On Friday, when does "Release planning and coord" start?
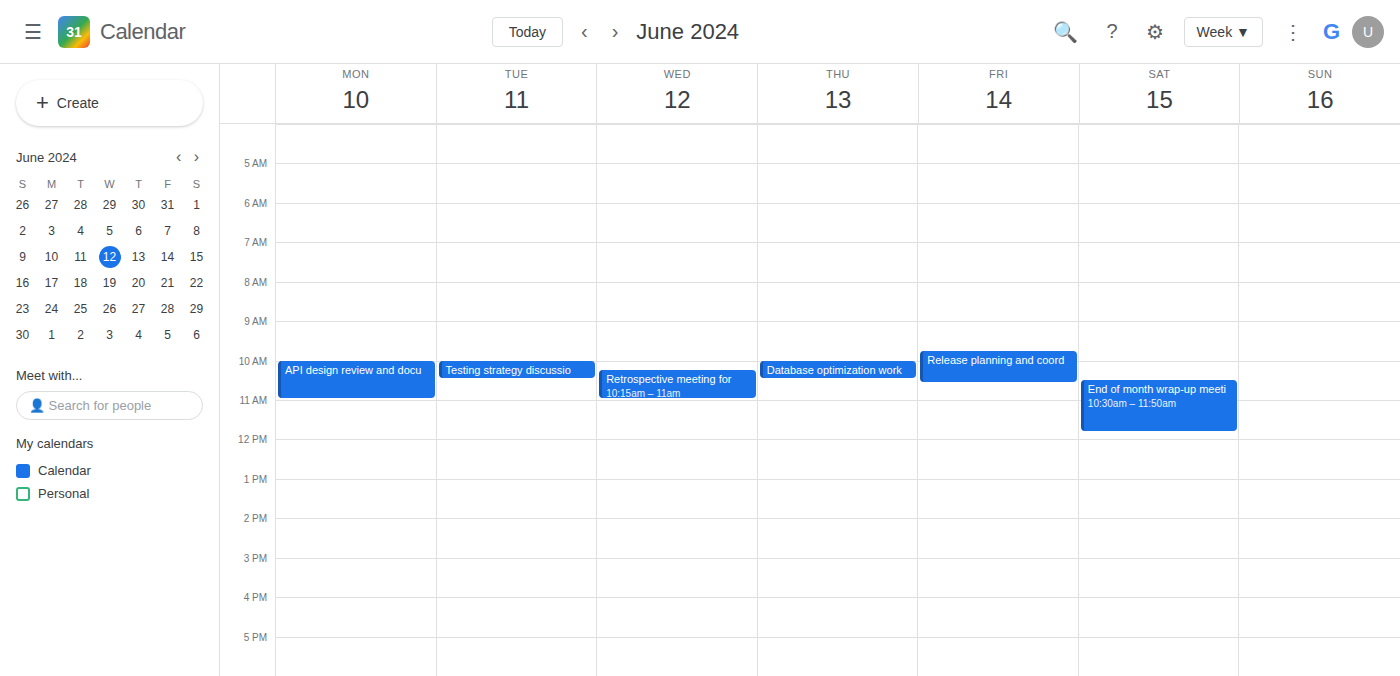
9:45 AM